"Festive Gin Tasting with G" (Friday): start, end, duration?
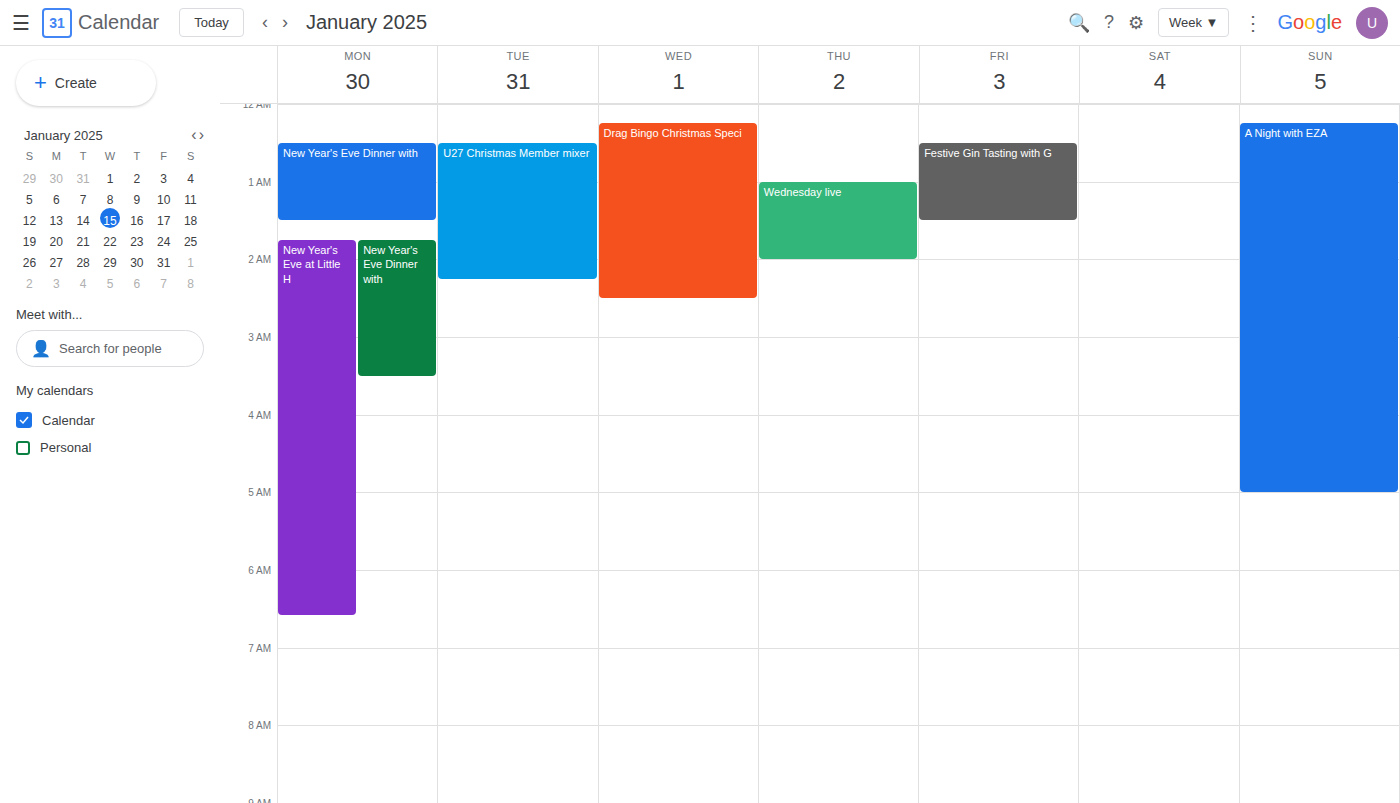
12:30 AM to 1:30 AM, 1 hour